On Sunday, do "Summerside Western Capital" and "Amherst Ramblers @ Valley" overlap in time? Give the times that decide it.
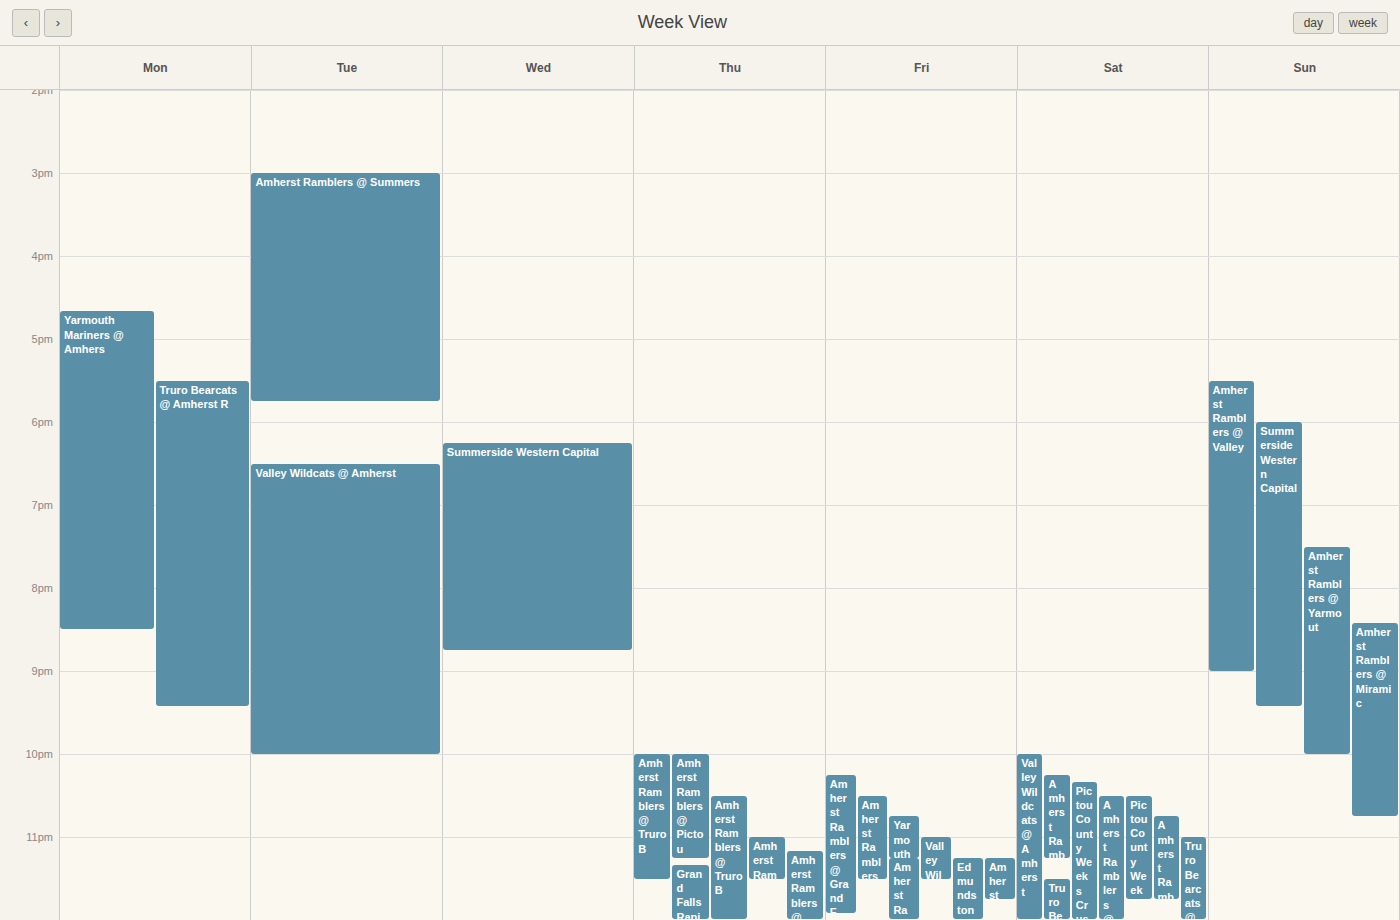
"Summerside Western Capital" starts at 6:00 PM, before "Amherst Ramblers @ Valley" ends at 9:00 PM -- they overlap.